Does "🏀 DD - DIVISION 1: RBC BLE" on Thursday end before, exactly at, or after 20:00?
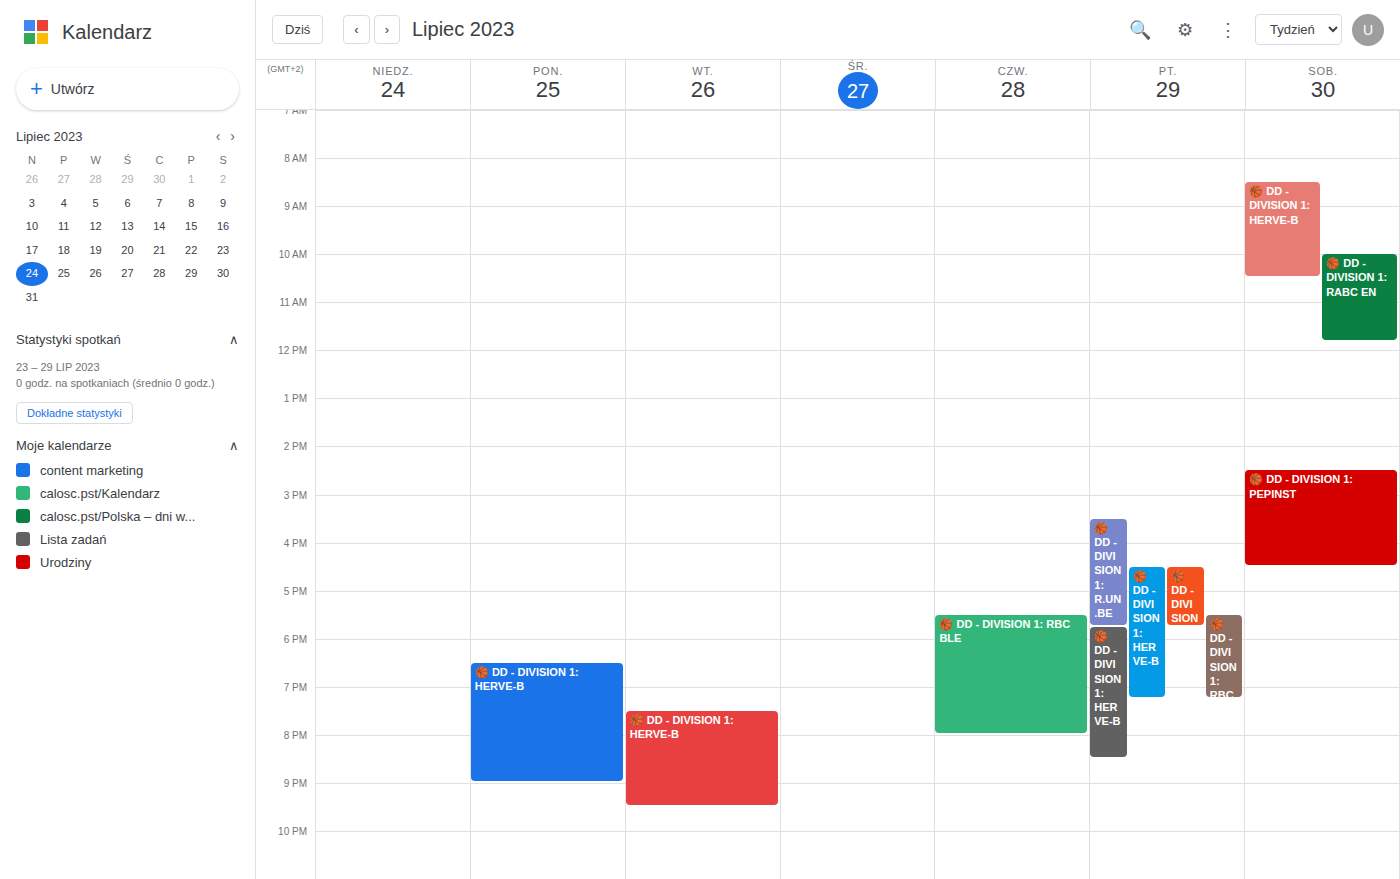
20:00 -- exactly at 20:00, on the 20:00 line.